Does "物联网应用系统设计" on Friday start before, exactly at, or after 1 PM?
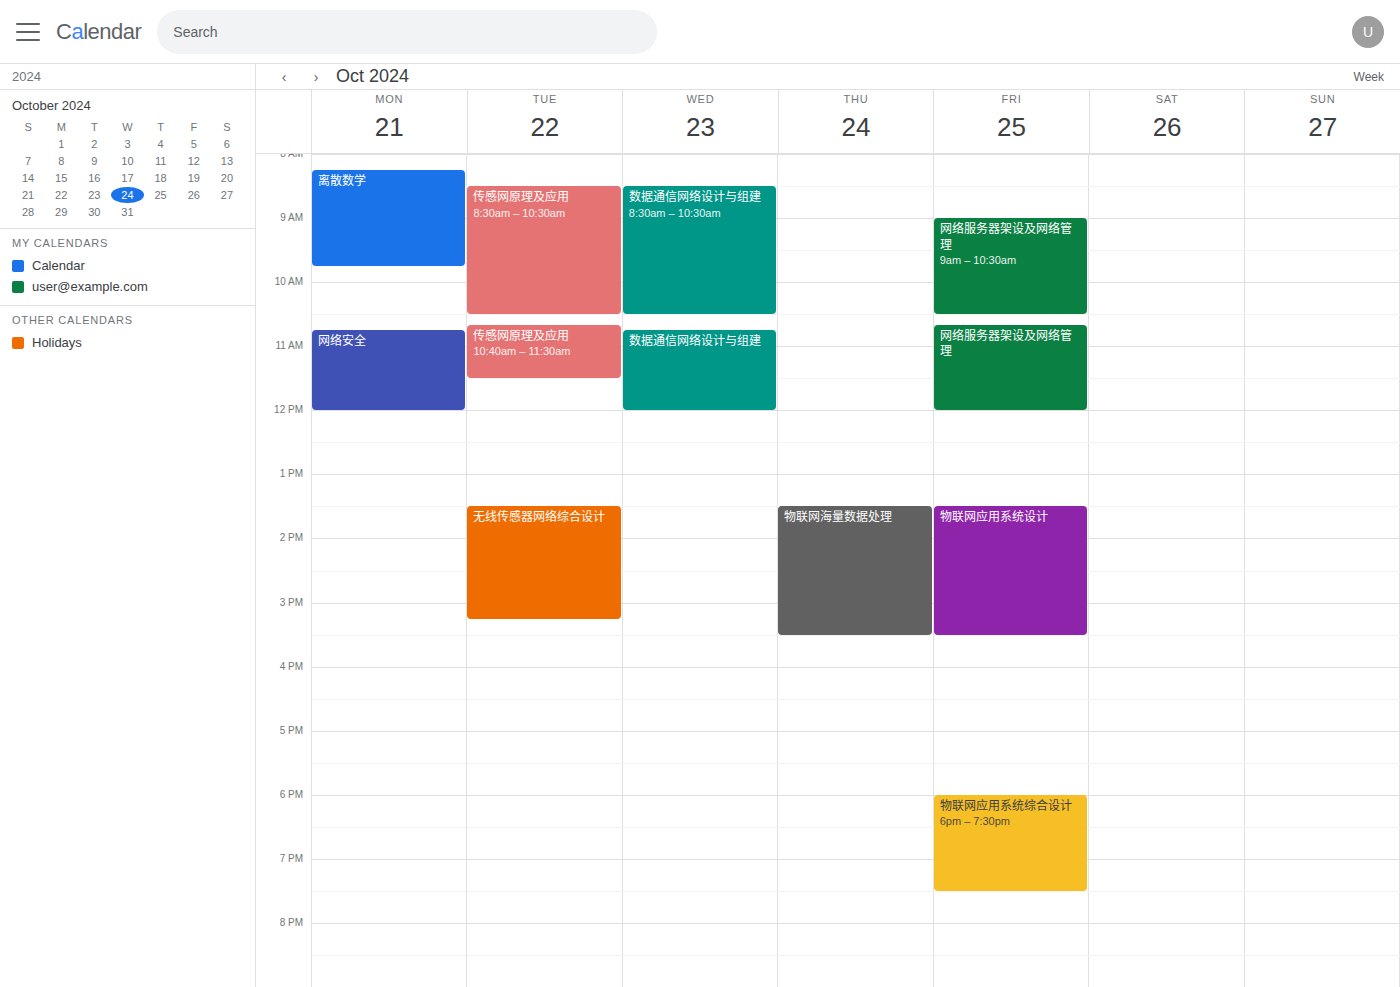
1:30 PM -- after 1 PM, 30 minutes below the 1 PM line.